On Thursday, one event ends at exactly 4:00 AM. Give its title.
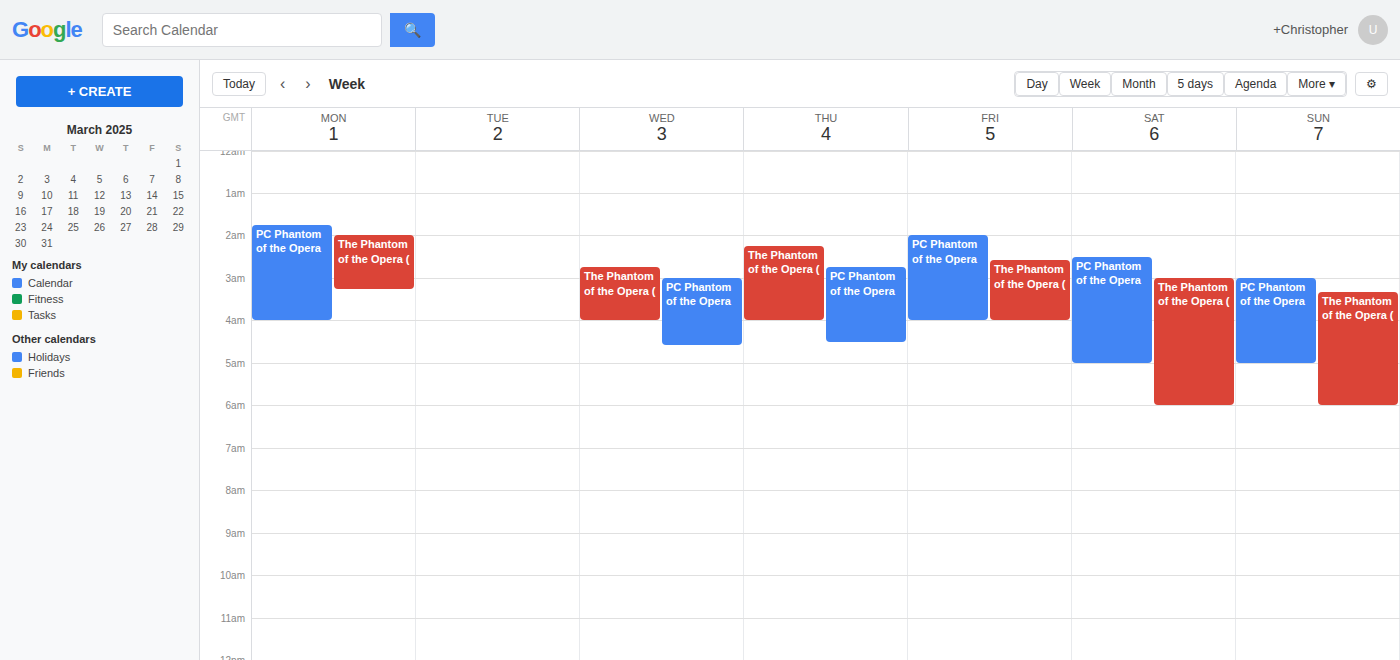
"The Phantom of the Opera ("